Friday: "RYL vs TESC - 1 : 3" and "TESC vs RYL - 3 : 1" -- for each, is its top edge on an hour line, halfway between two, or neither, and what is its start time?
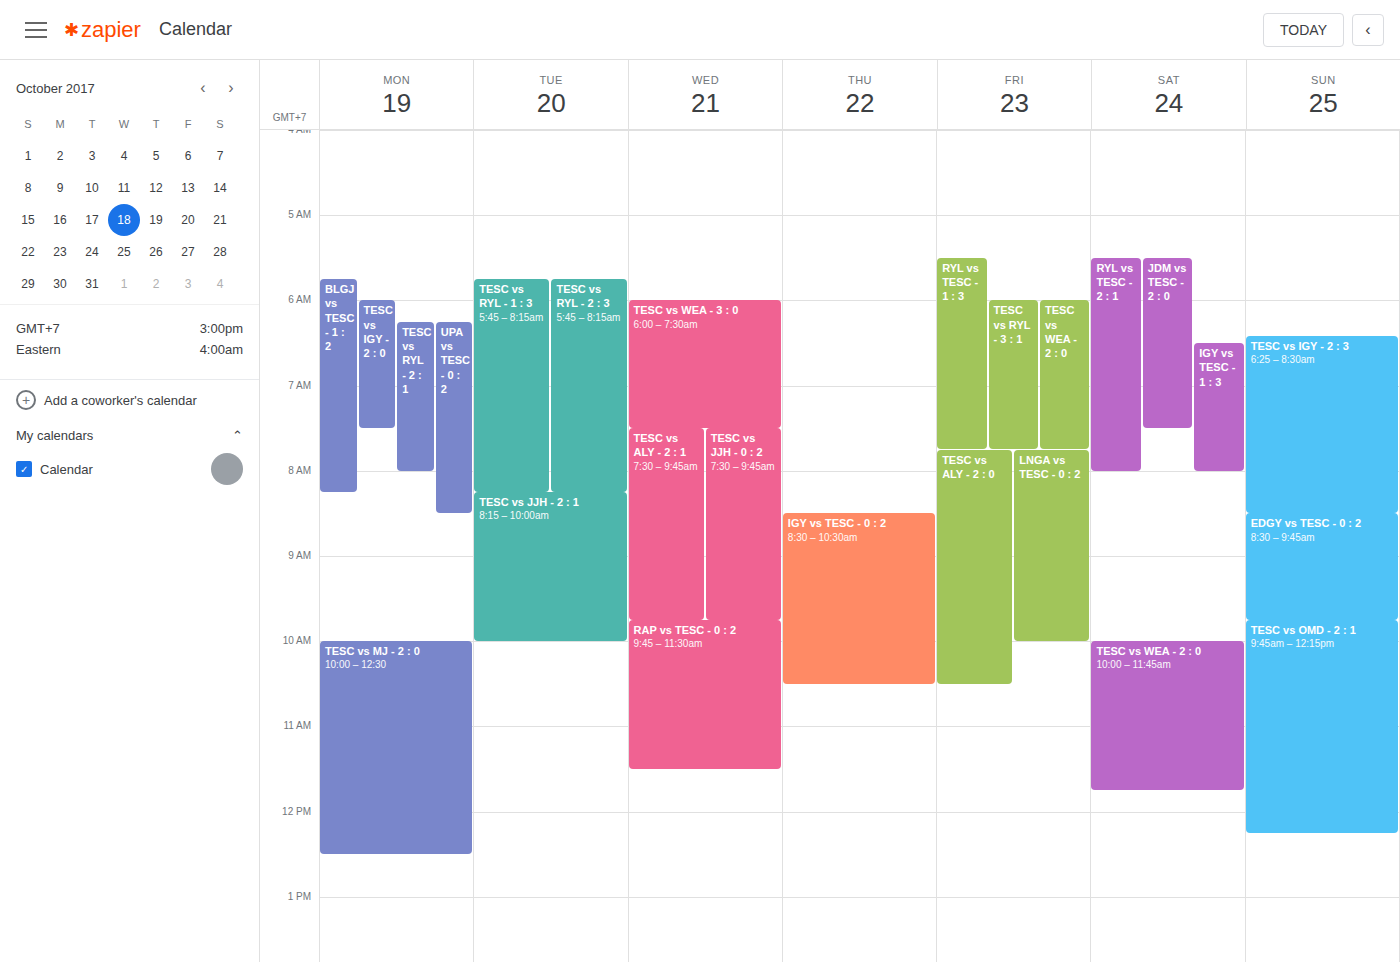
"RYL vs TESC - 1 : 3": 5:30 AM, halfway between the 5 AM and 6 AM lines. "TESC vs RYL - 3 : 1": 6:00 AM, exactly on the 6 AM line.